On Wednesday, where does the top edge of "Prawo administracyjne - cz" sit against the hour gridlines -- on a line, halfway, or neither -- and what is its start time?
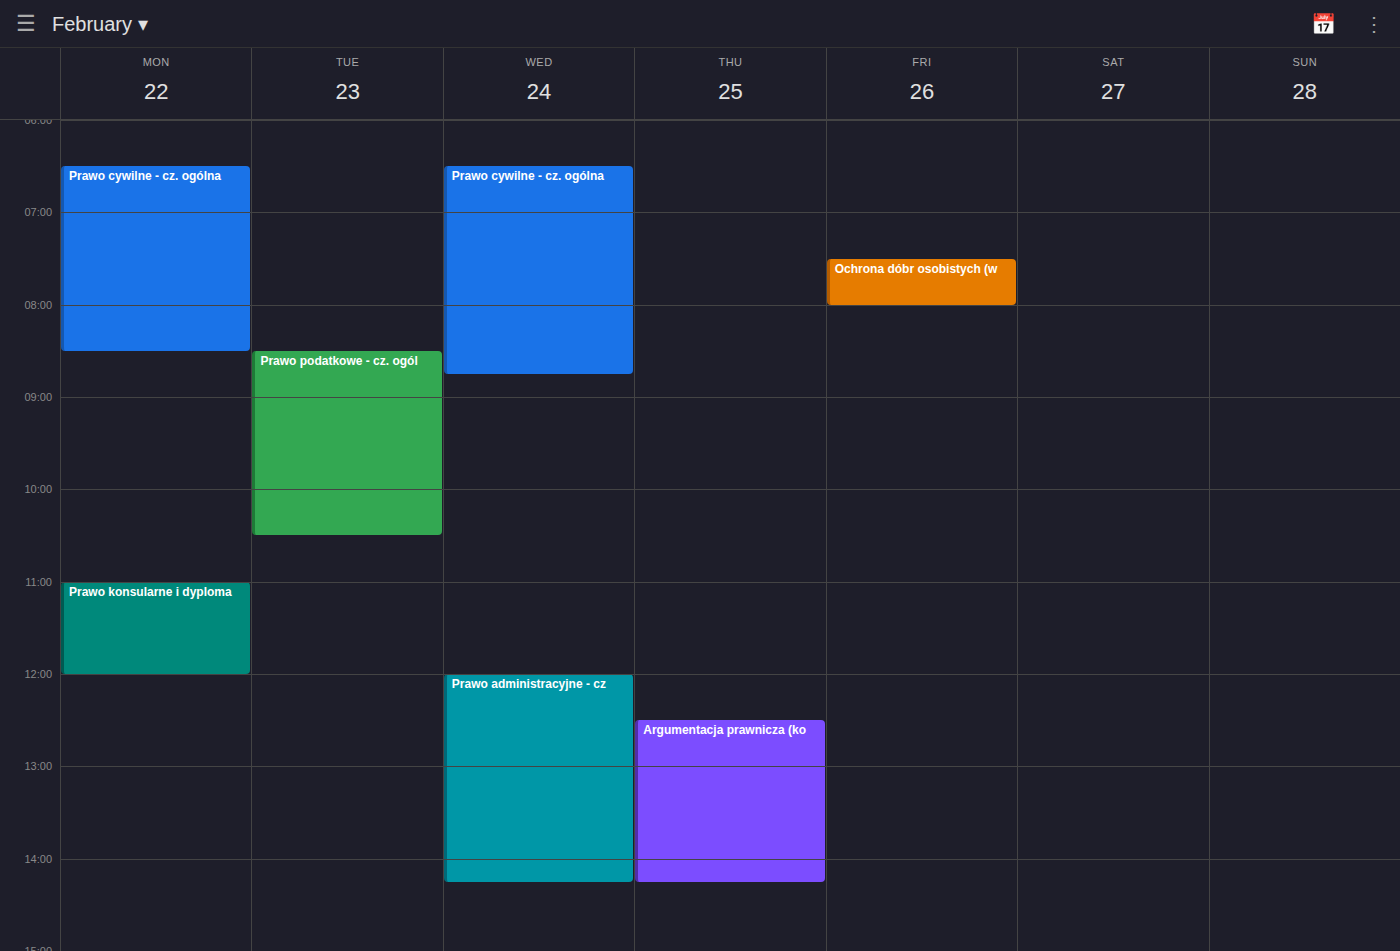
12:00 PM -- exactly on the 12 PM line.